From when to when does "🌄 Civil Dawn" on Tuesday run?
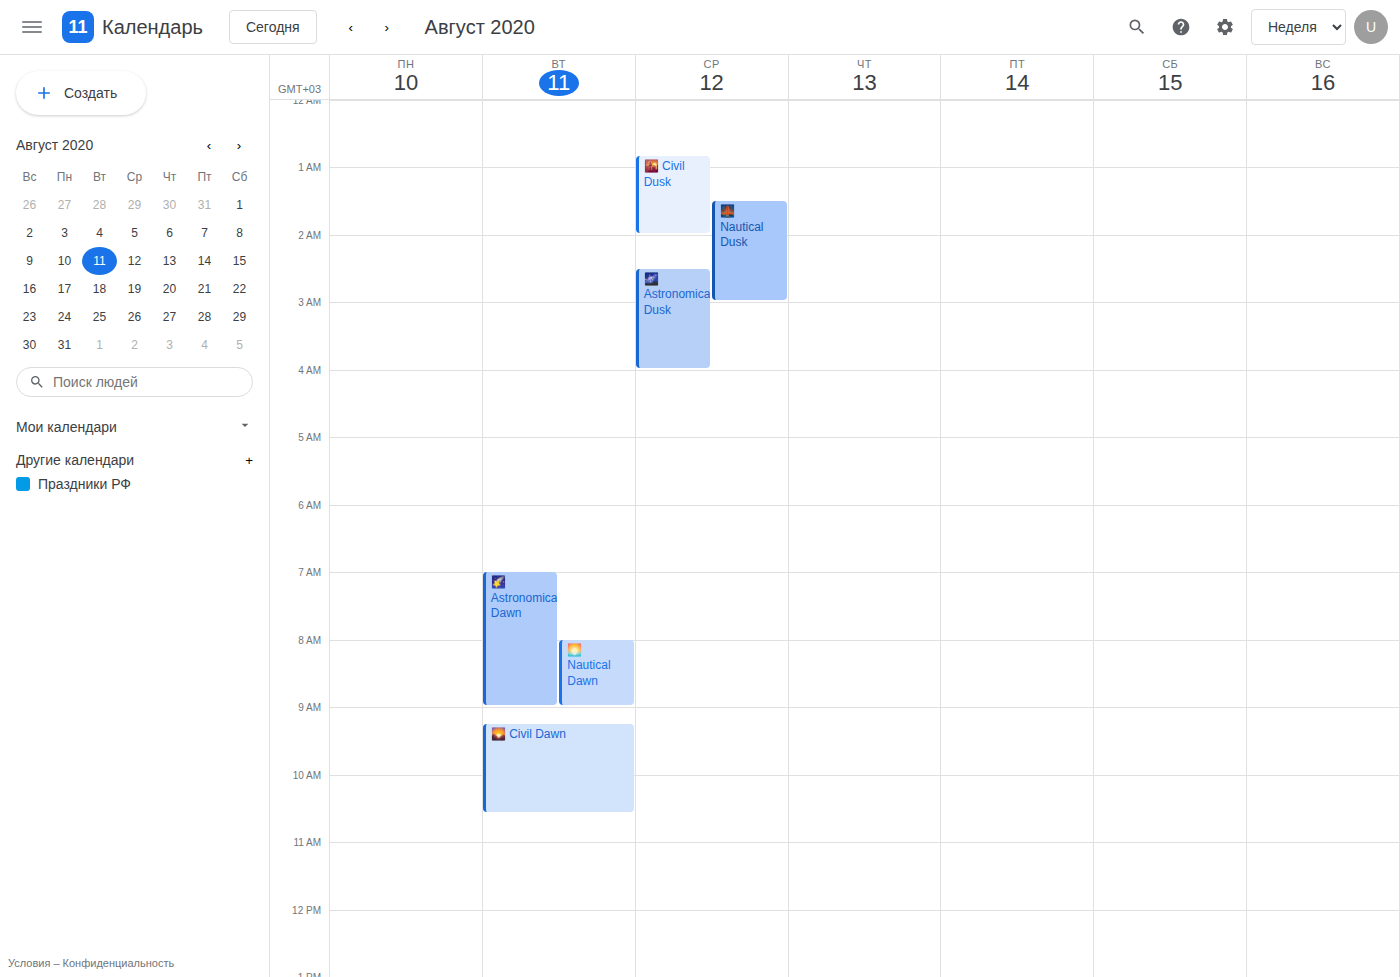
9:15 AM to 10:35 AM